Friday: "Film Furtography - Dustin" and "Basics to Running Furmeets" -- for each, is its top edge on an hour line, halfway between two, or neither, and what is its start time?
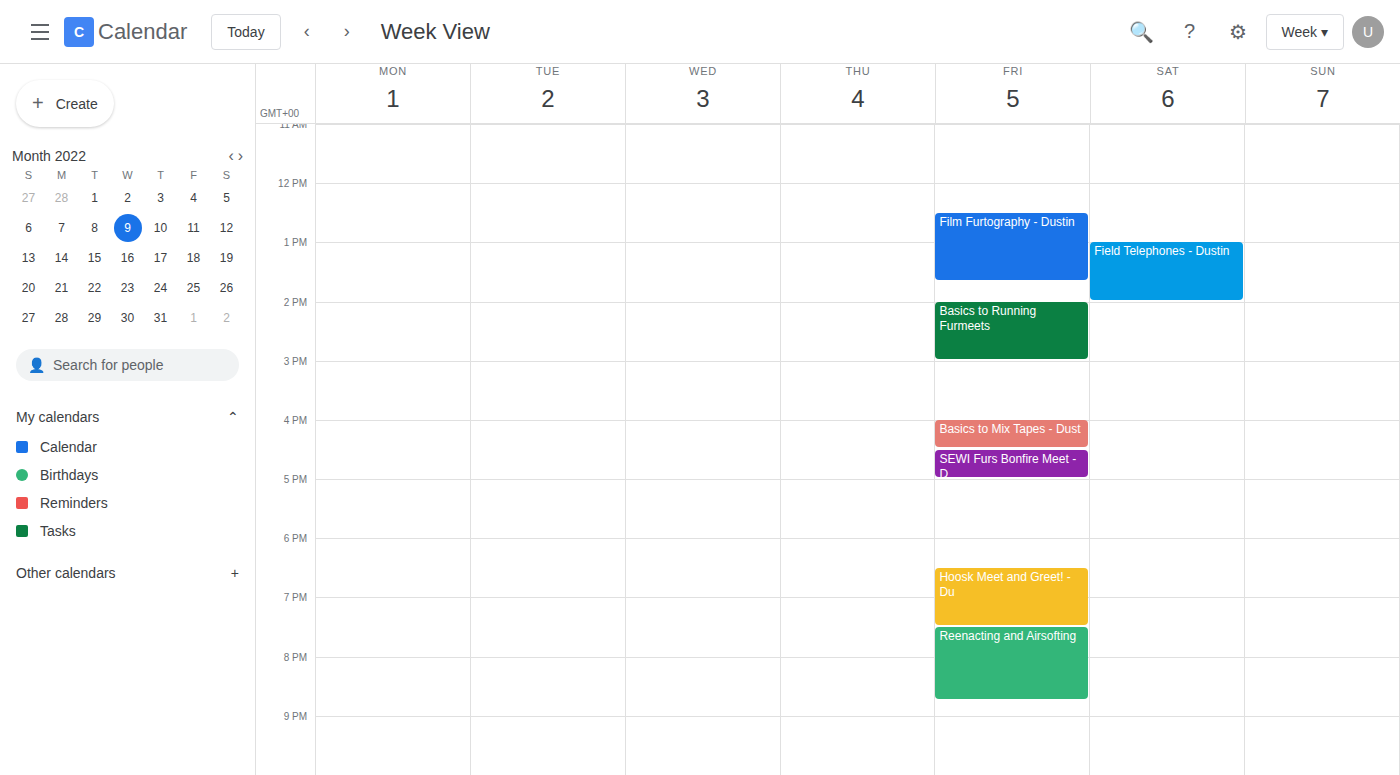
"Film Furtography - Dustin": 12:30 PM, halfway between the 12 PM and 1 PM lines. "Basics to Running Furmeets": 2:00 PM, exactly on the 2 PM line.